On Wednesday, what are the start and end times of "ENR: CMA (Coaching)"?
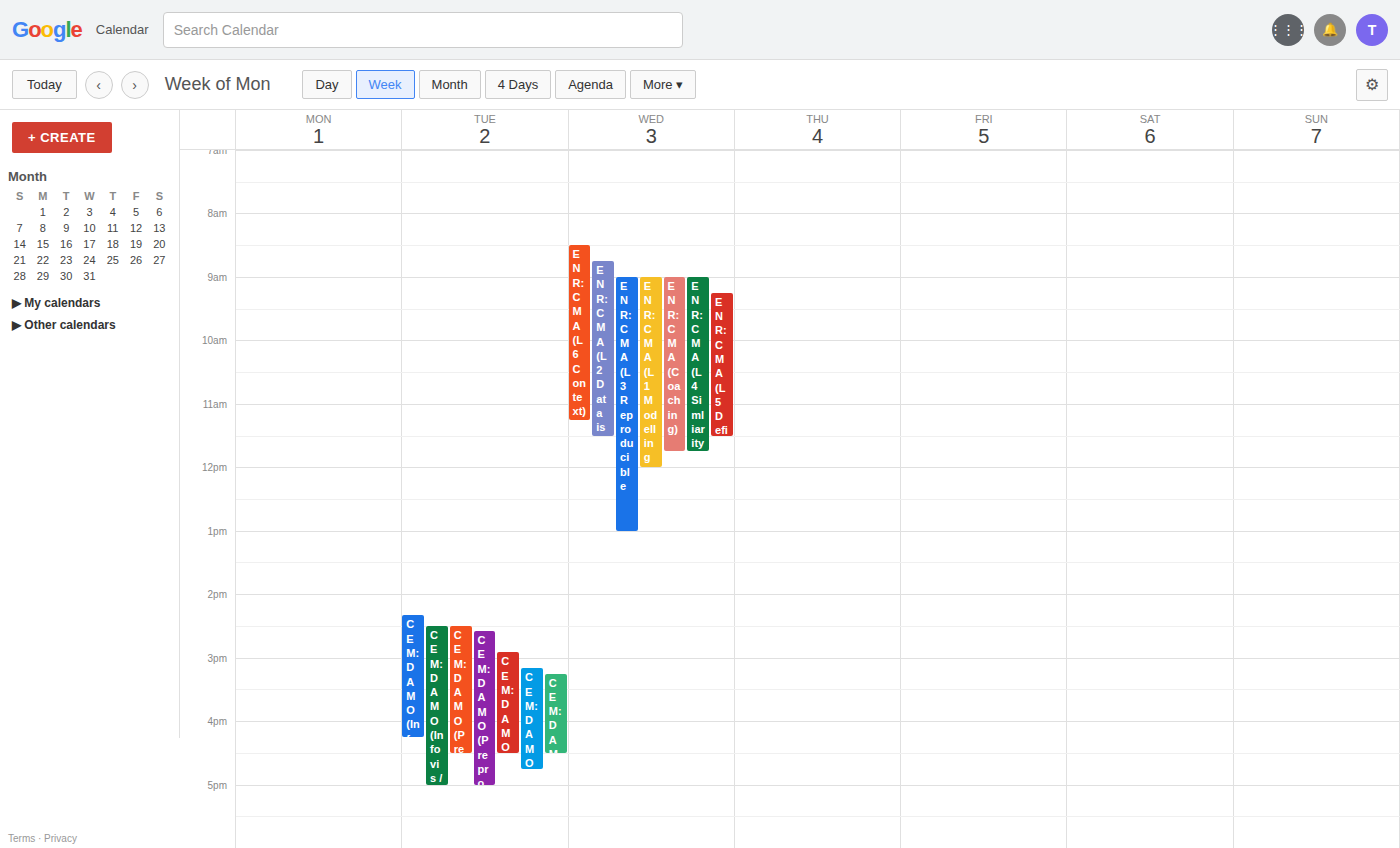
9:00 AM to 11:45 AM